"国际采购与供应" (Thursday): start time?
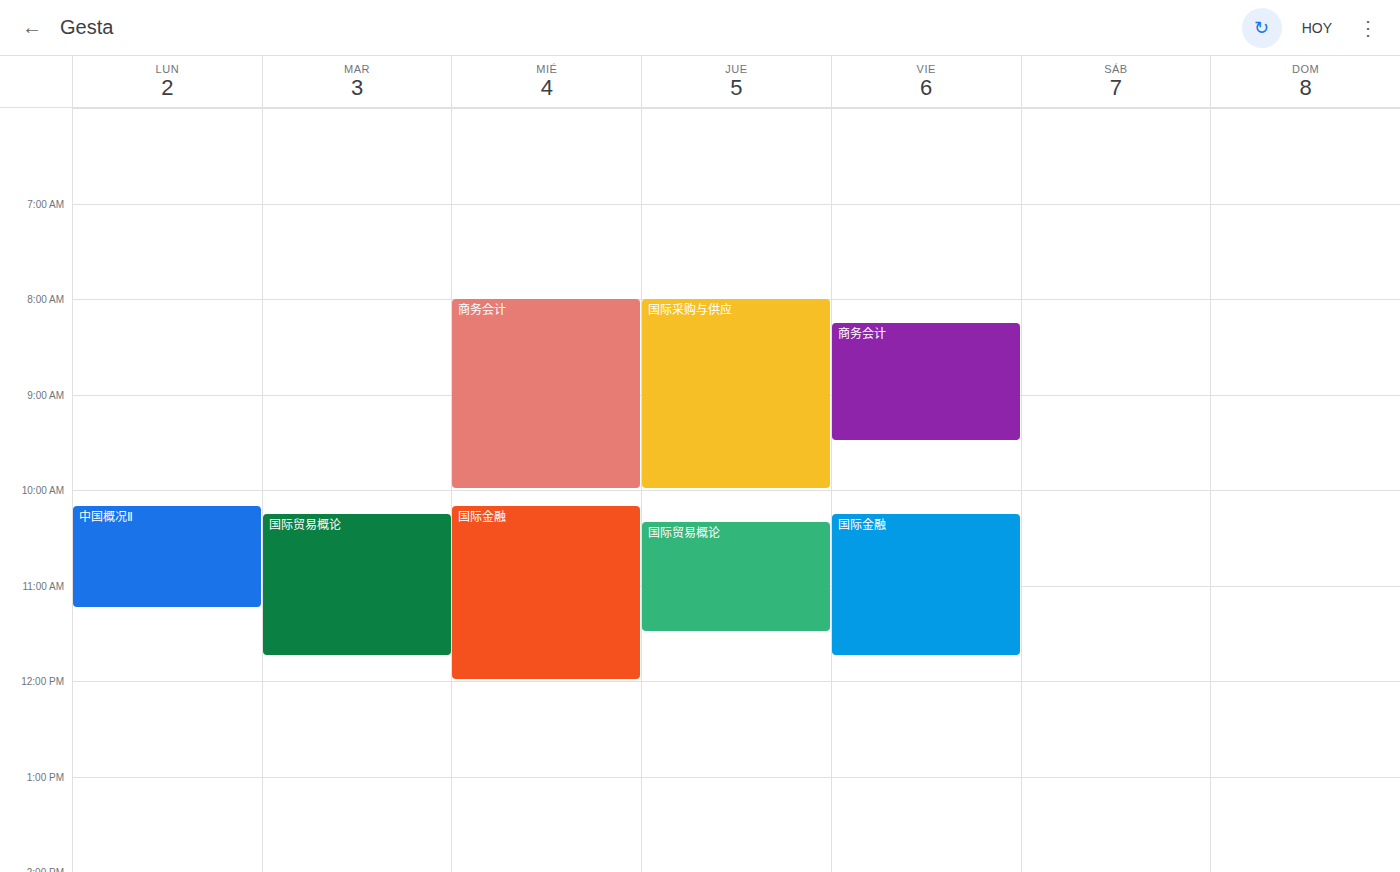
8:00 AM